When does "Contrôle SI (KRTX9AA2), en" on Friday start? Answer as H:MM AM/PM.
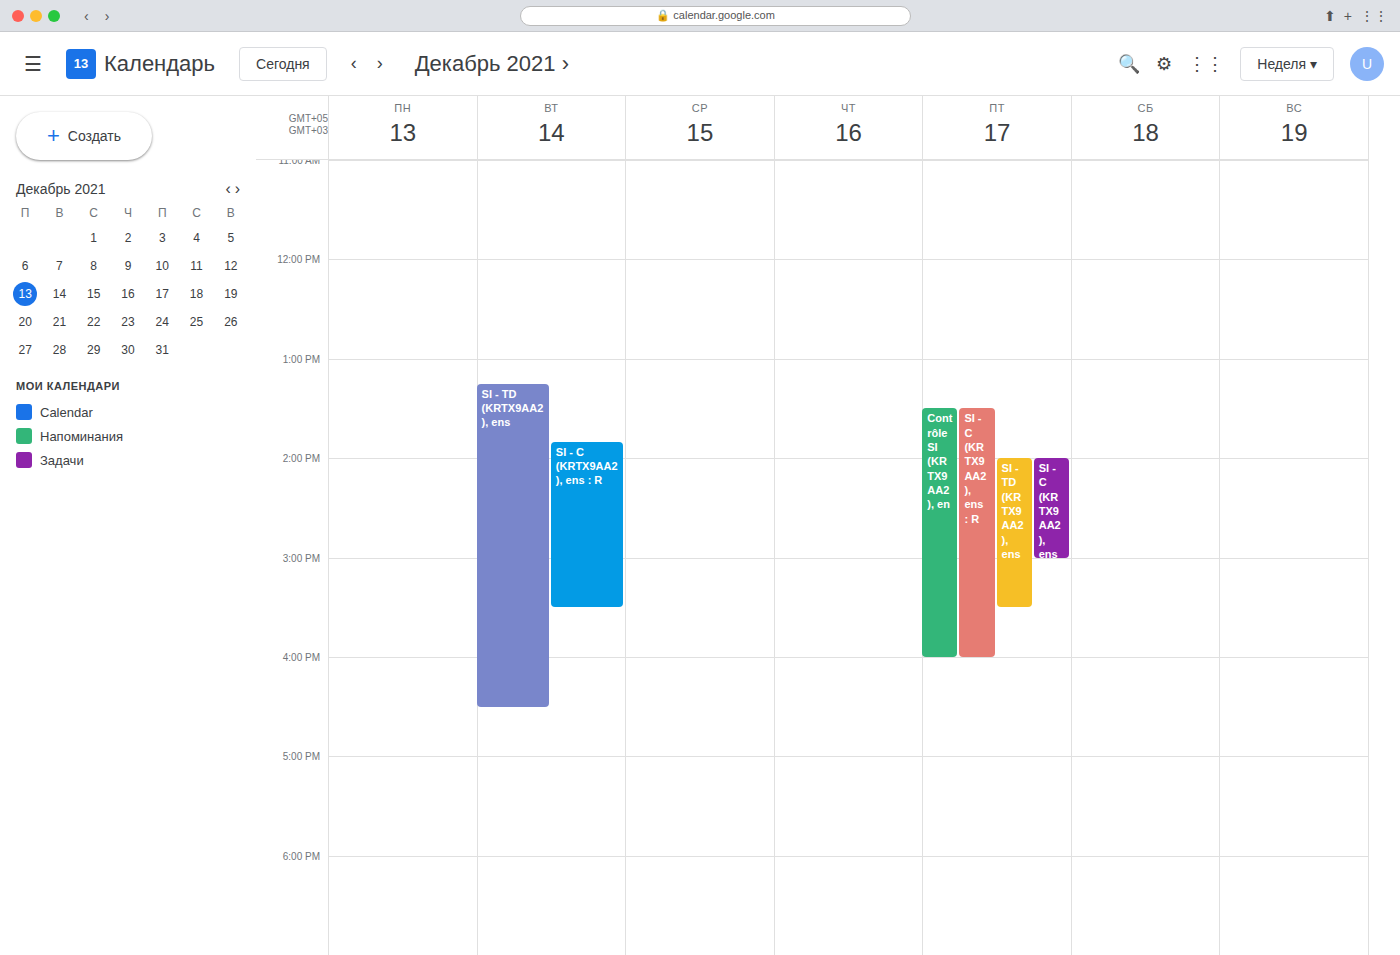
1:30 PM